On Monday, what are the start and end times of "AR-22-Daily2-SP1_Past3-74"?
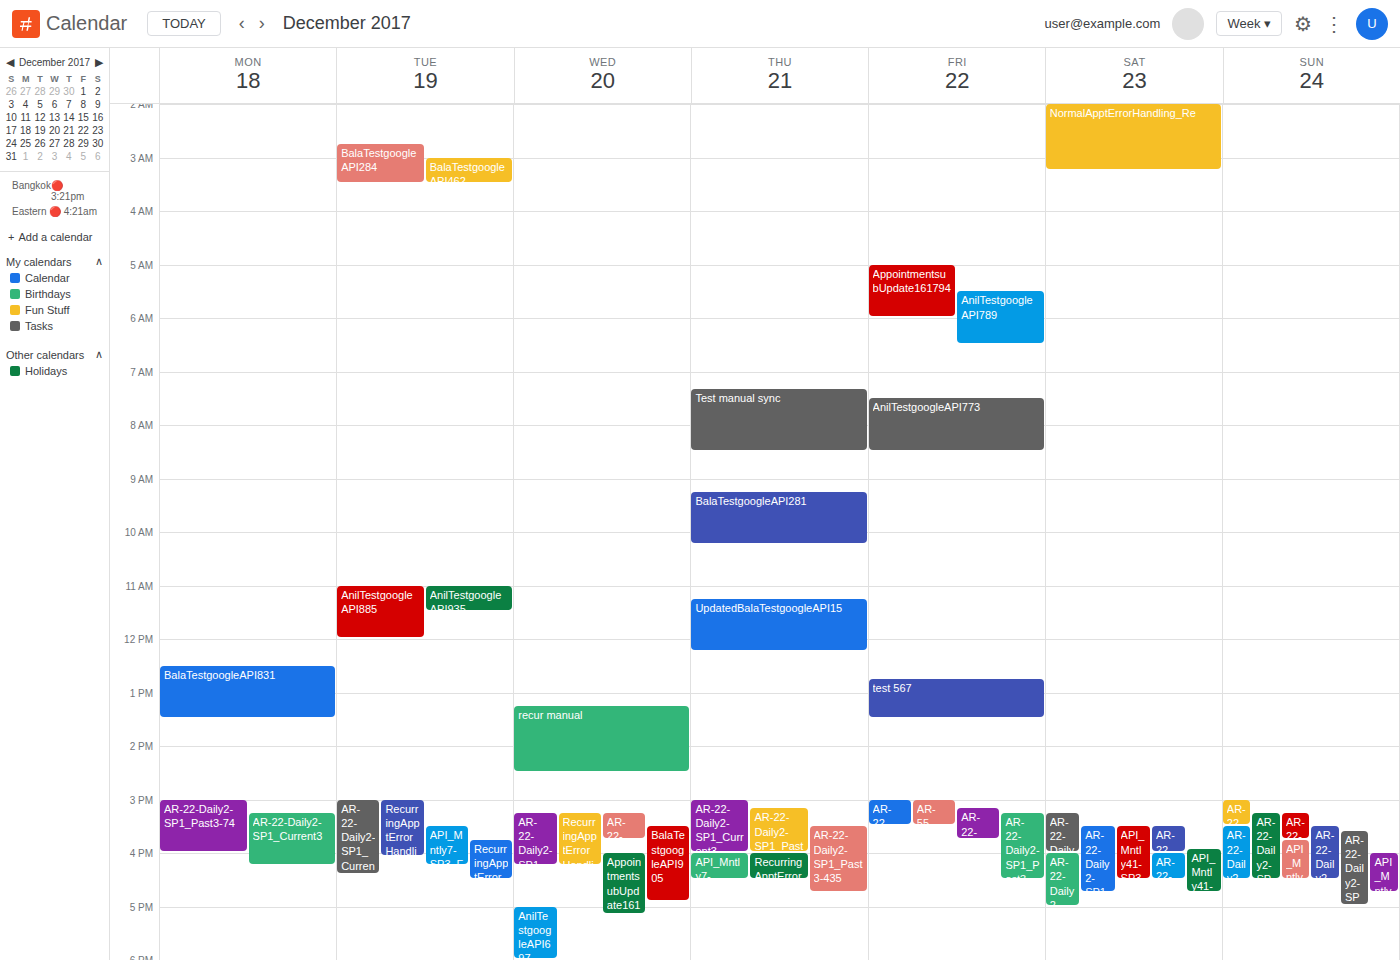
3:00 PM to 4:00 PM